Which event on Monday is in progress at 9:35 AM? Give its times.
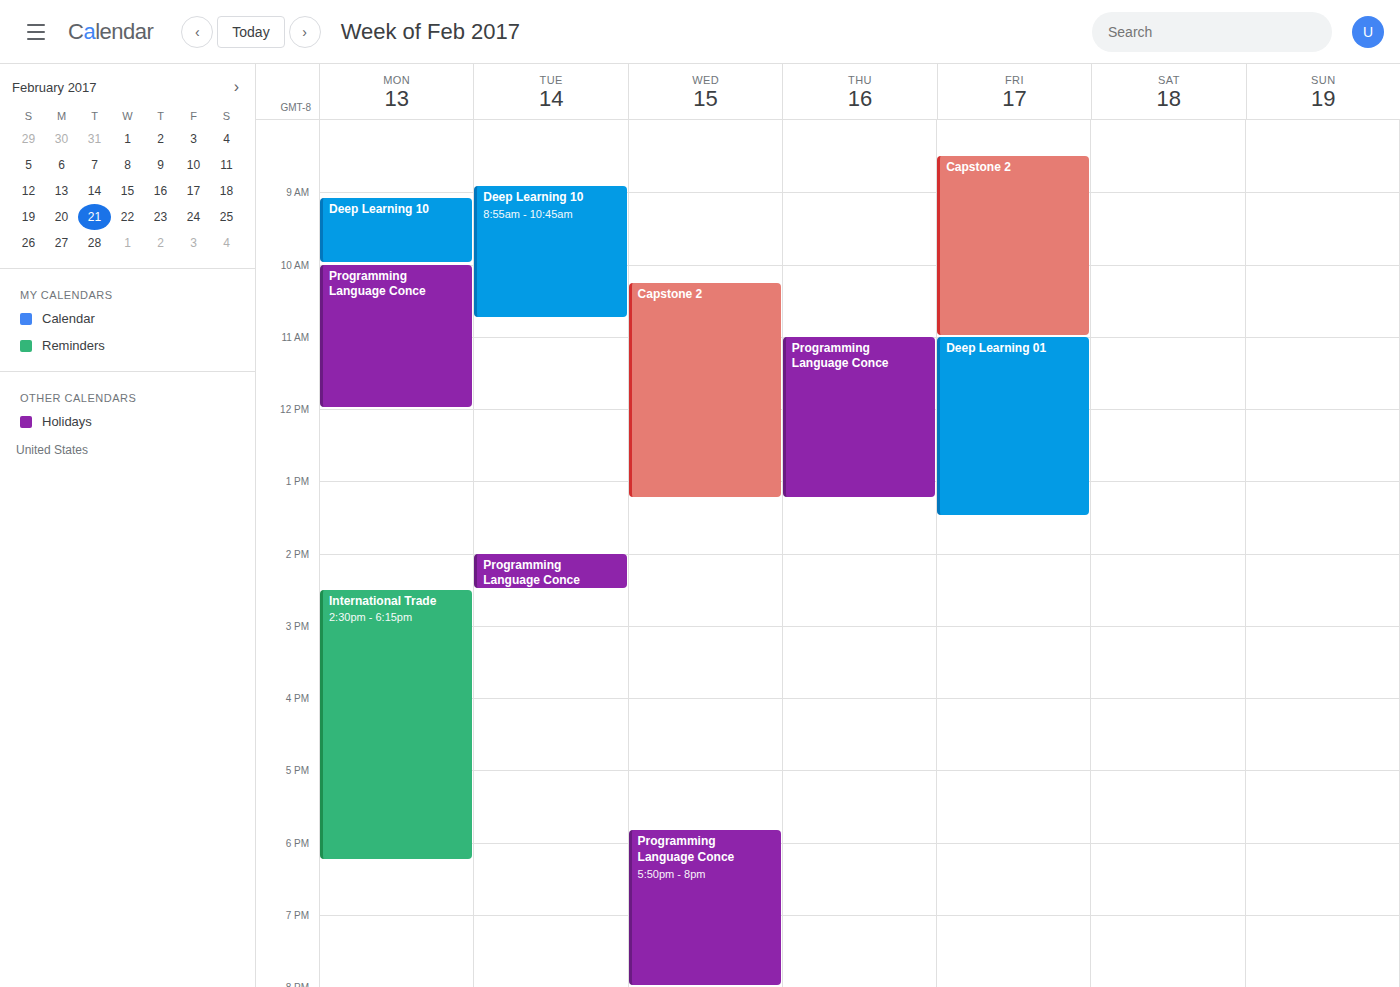
"Deep Learning 10", 9:05 AM to 10:00 AM